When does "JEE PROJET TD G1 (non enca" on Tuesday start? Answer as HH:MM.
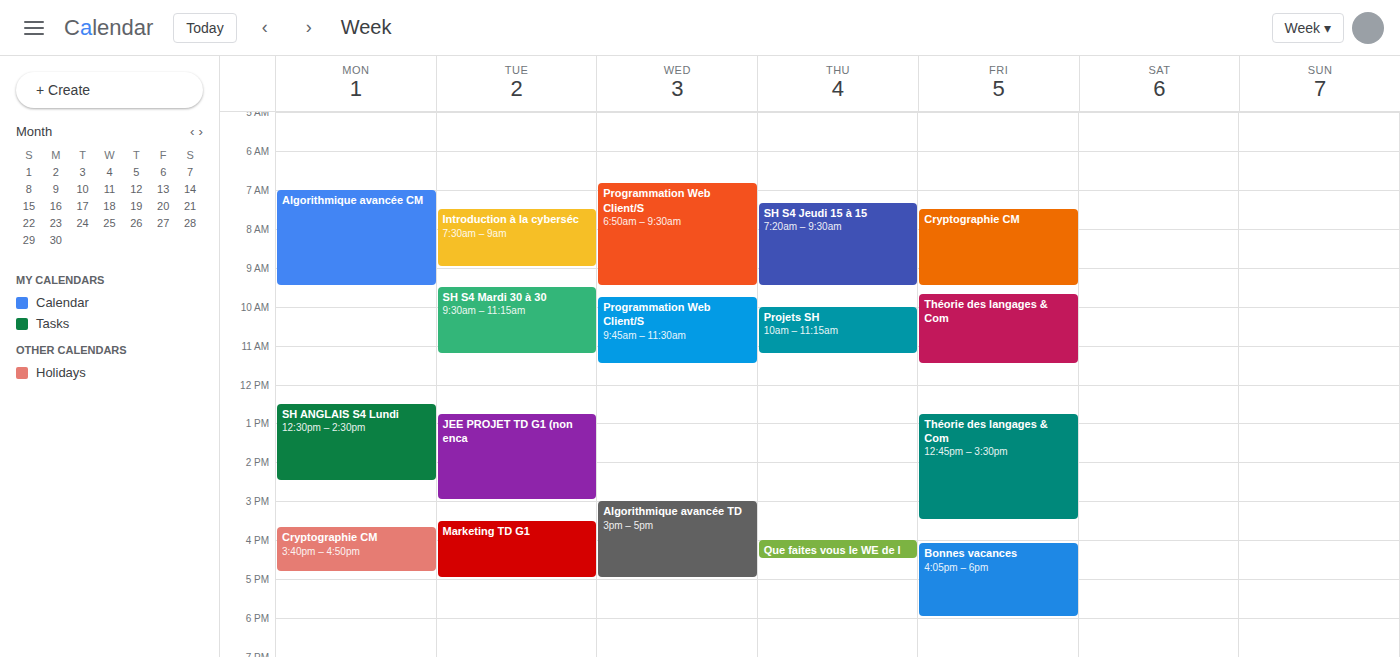
12:45